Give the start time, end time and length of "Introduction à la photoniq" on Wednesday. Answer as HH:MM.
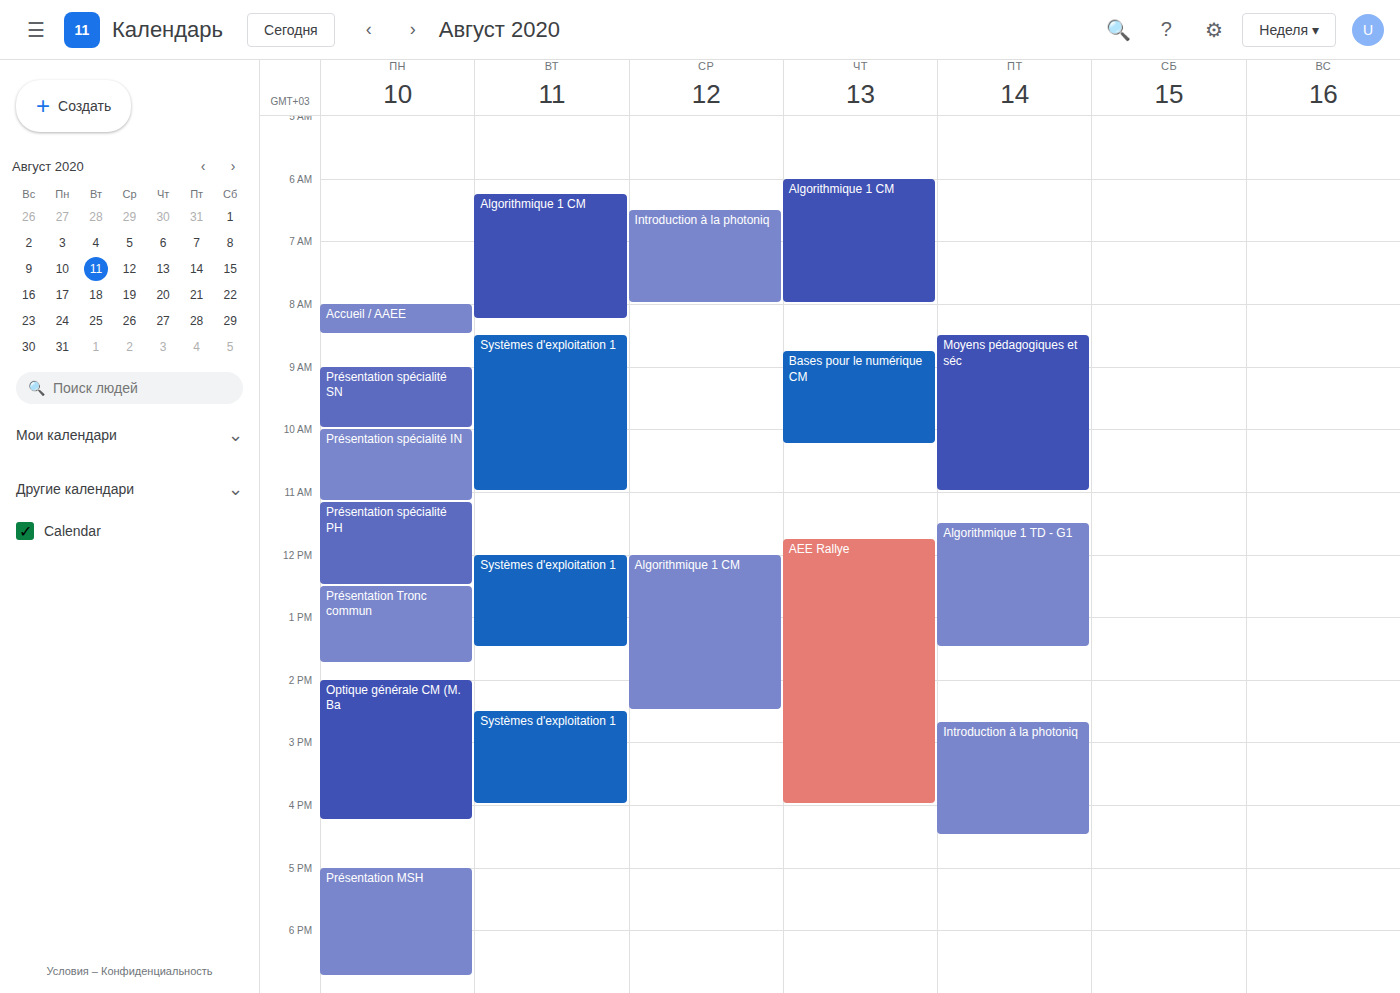
06:30 to 08:00, 1 hour 30 minutes